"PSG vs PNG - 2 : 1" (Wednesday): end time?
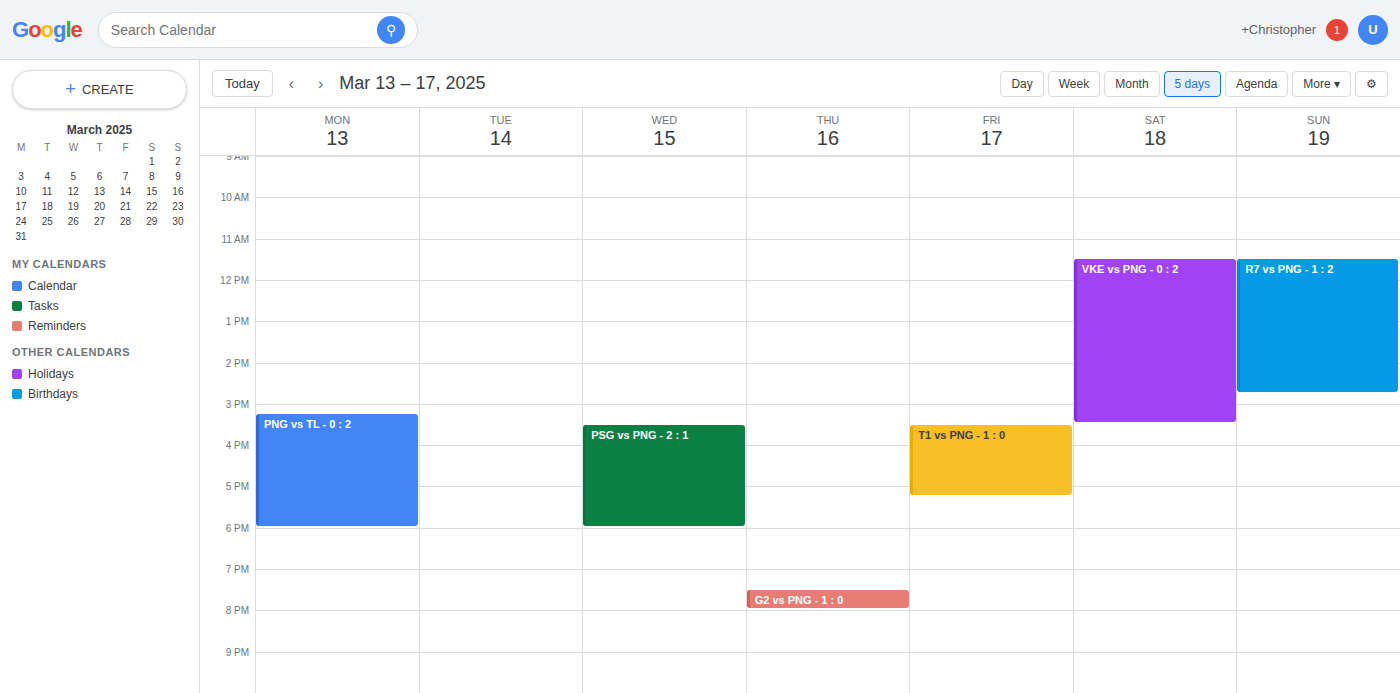
6:00 PM